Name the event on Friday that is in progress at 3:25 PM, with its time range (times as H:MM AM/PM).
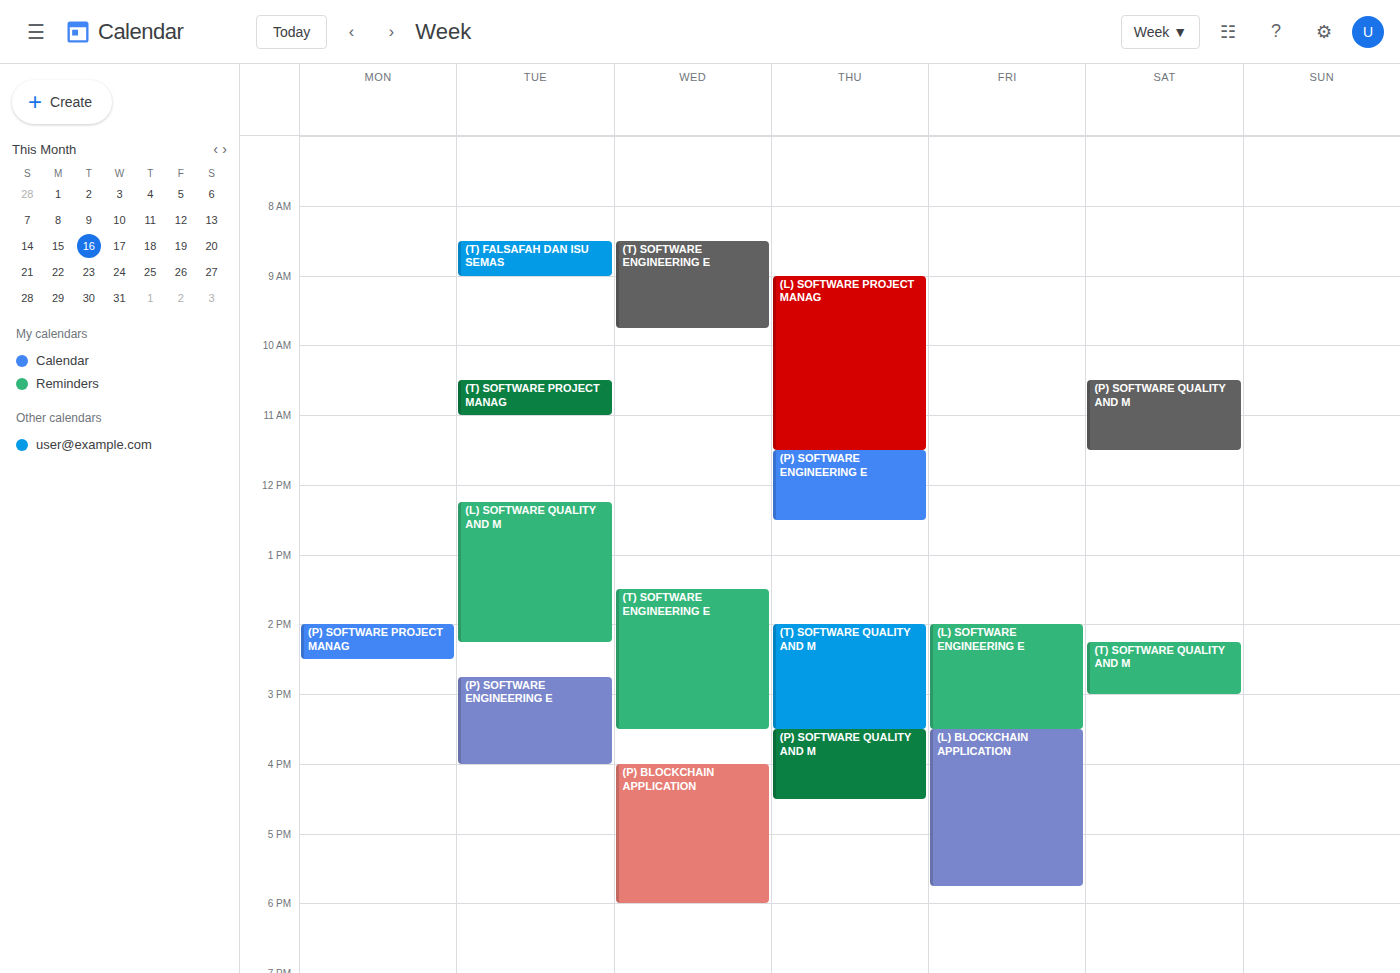
"(L) SOFTWARE ENGINEERING E", 2:00 PM to 3:30 PM